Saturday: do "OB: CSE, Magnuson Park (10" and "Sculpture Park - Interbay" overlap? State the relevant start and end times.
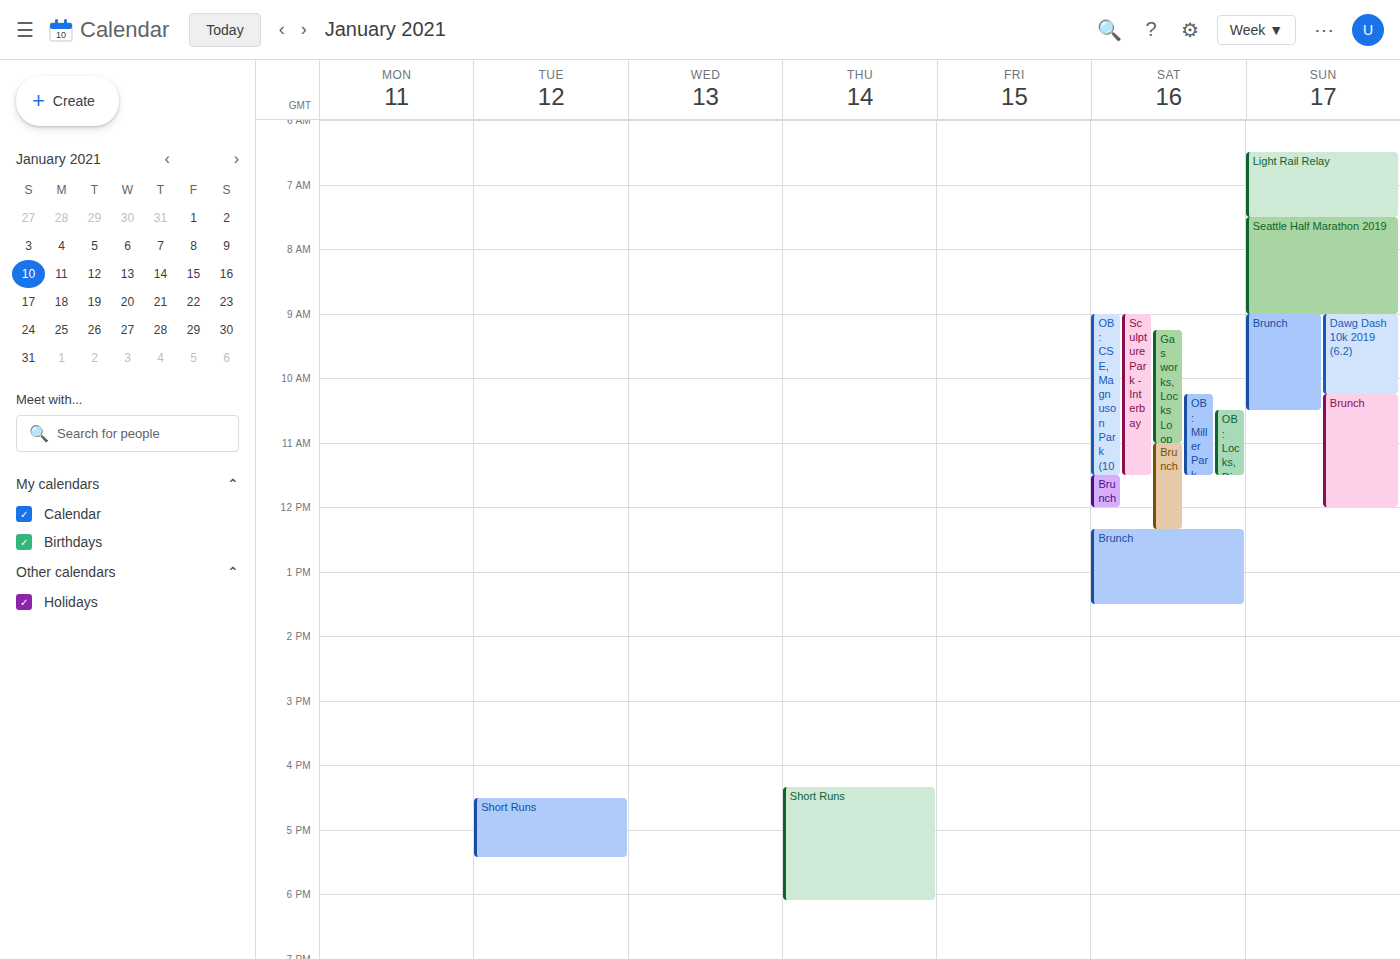
"OB: CSE, Magnuson Park (10" runs 9:00 AM to 11:30 AM, inside "Sculpture Park - Interbay" -- they overlap.